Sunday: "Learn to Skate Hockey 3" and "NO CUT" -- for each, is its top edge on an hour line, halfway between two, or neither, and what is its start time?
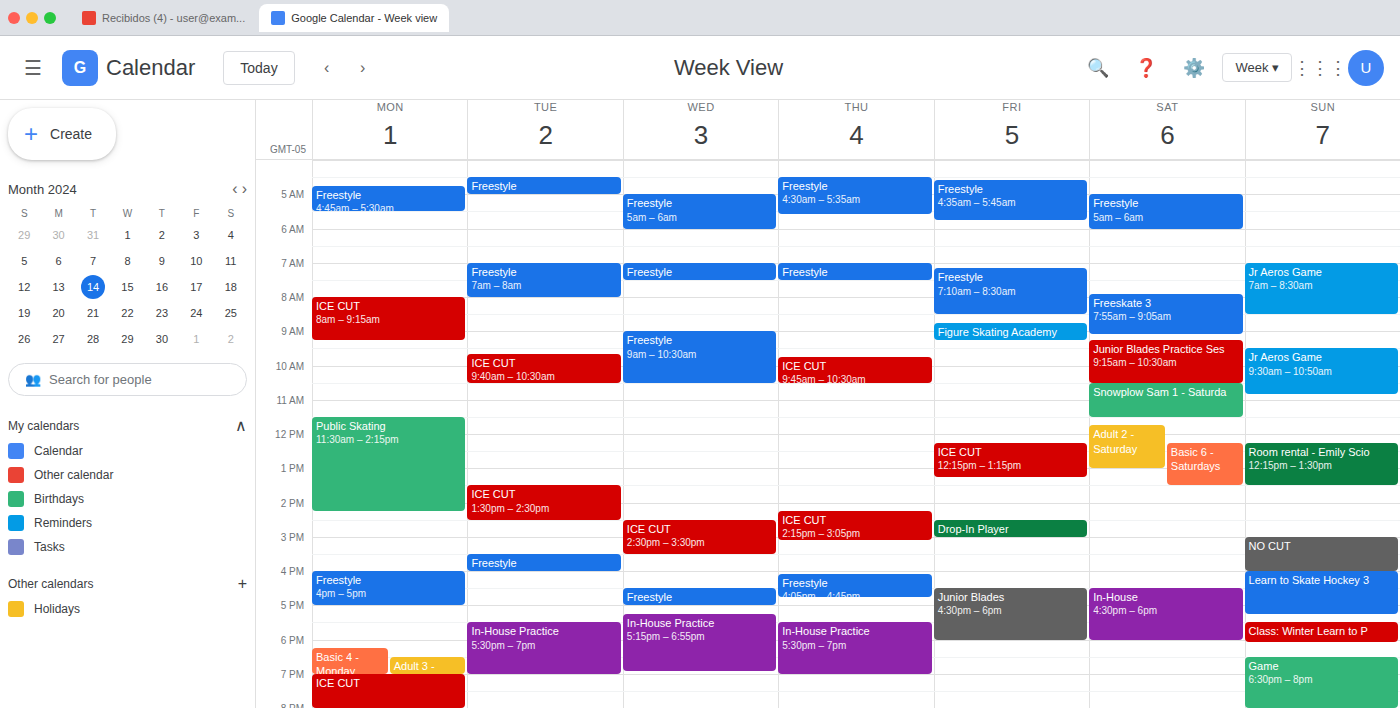
"Learn to Skate Hockey 3": 16:00, exactly on the 16:00 line. "NO CUT": 15:00, exactly on the 15:00 line.